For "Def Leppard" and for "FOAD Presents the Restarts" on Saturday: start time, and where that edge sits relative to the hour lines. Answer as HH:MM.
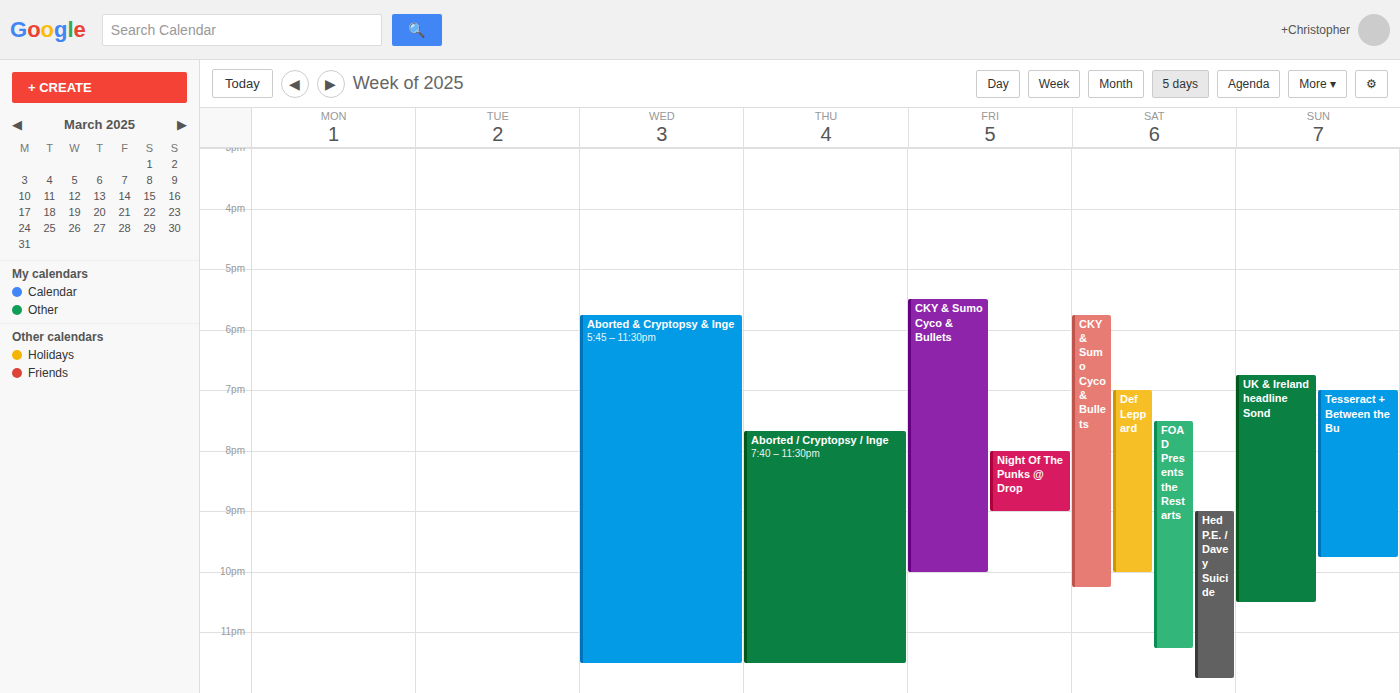
"Def Leppard": 19:00, exactly on the 19:00 line. "FOAD Presents the Restarts": 19:30, halfway between the 19:00 and 20:00 lines.